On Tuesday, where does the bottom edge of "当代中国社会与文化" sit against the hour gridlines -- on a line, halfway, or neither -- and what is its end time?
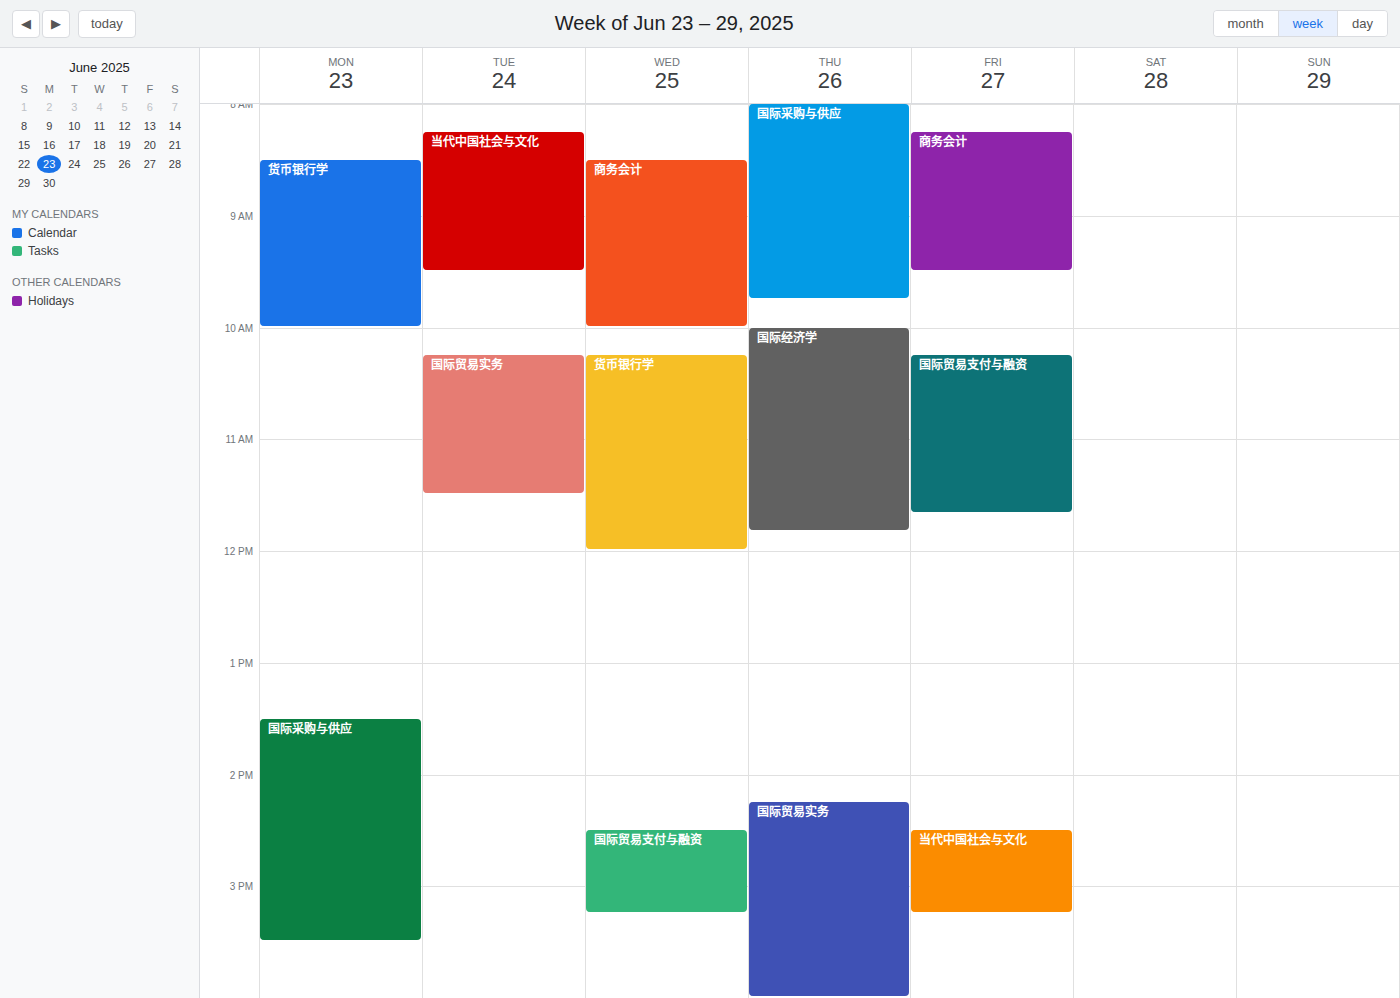
9:30 AM -- halfway between the 9 AM and 10 AM lines.